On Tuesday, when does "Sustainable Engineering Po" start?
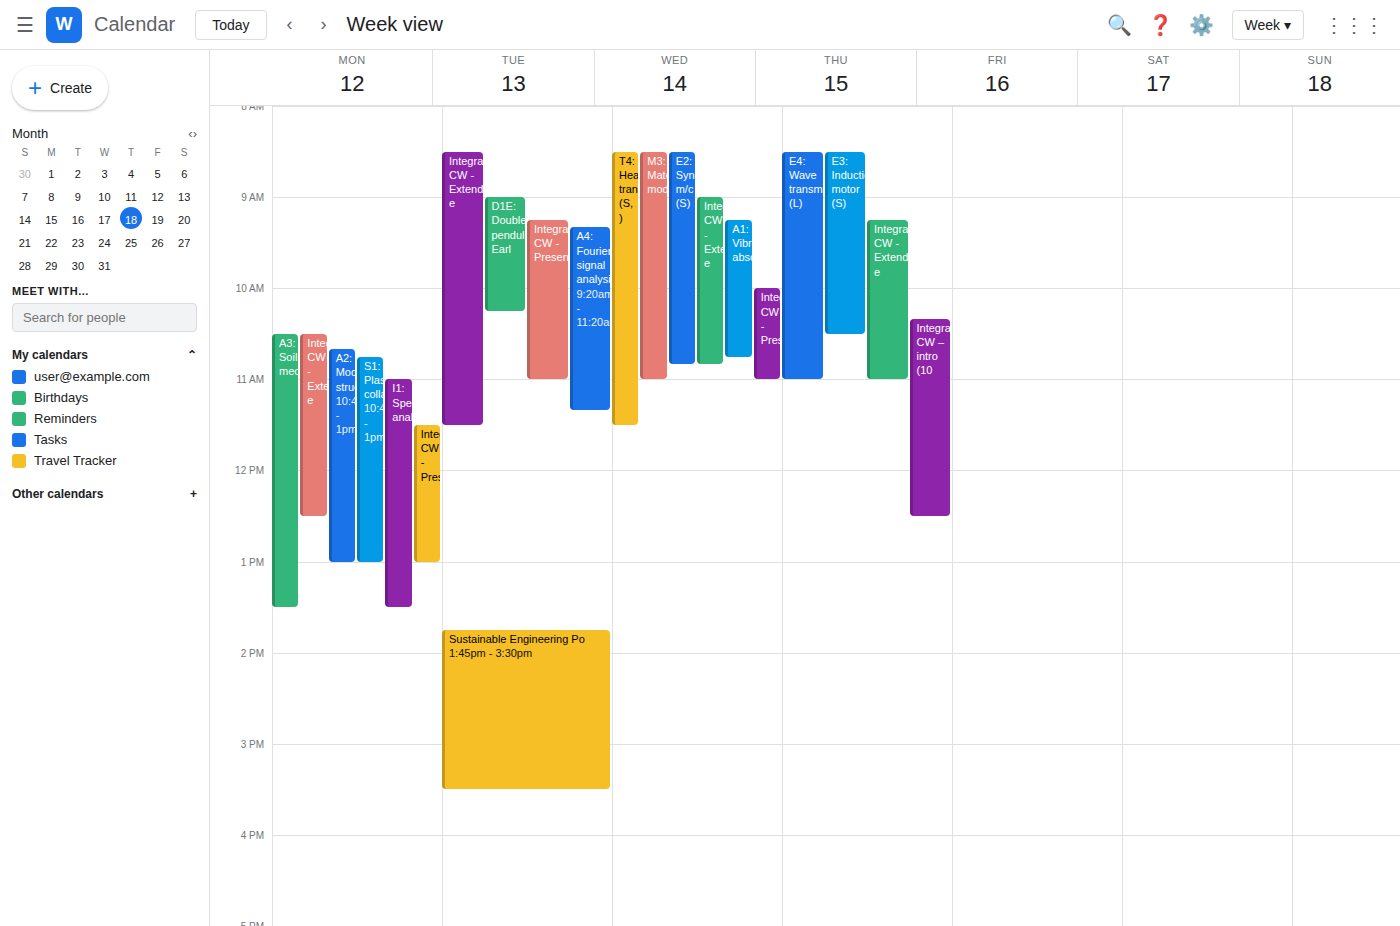
1:45 PM